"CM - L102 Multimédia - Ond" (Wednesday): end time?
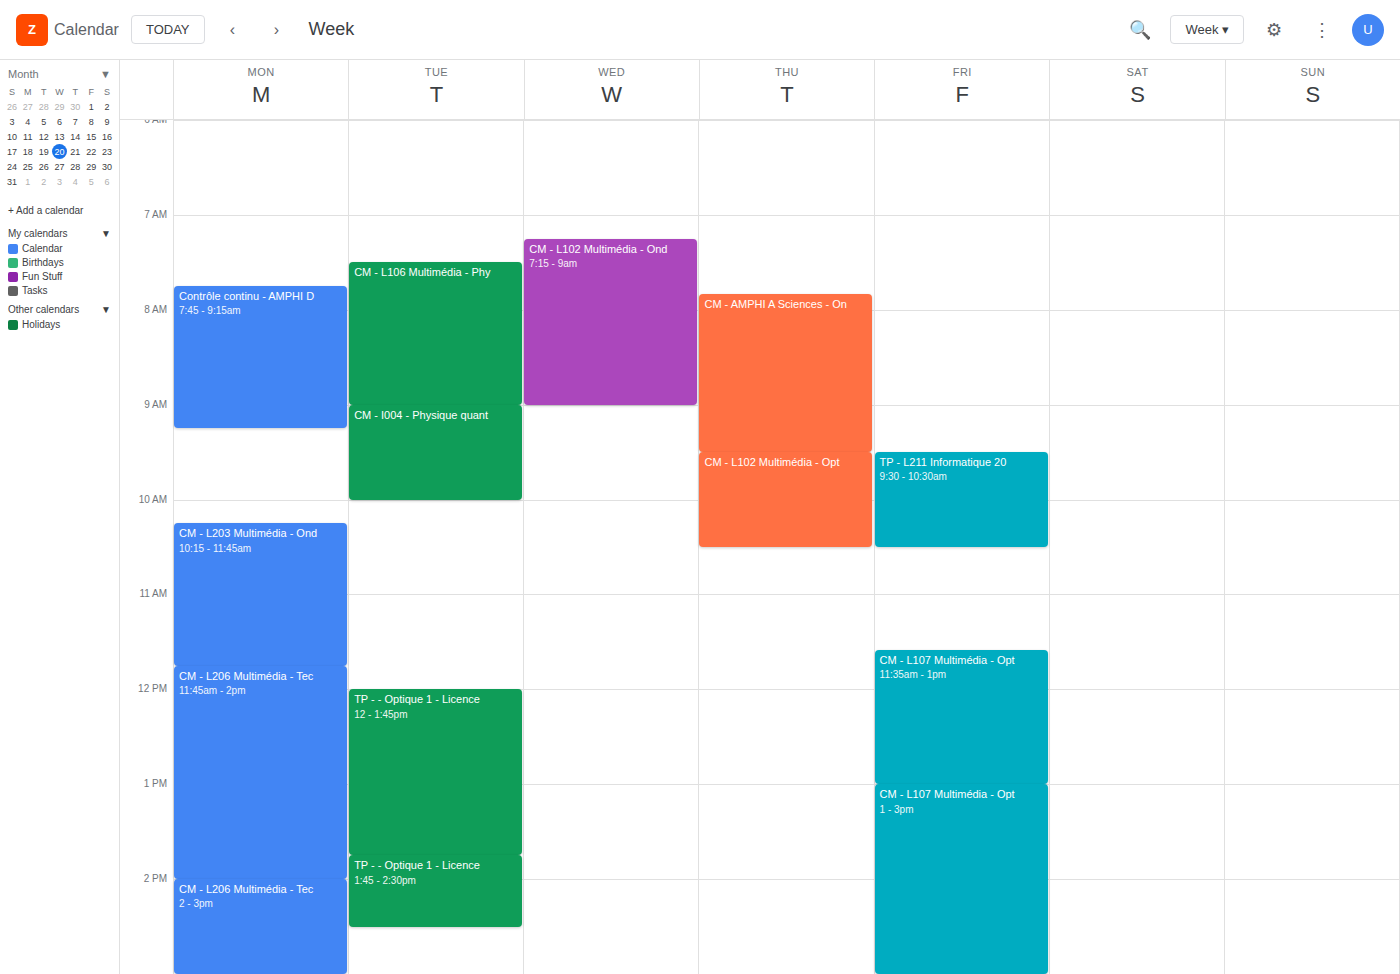
9:00 AM